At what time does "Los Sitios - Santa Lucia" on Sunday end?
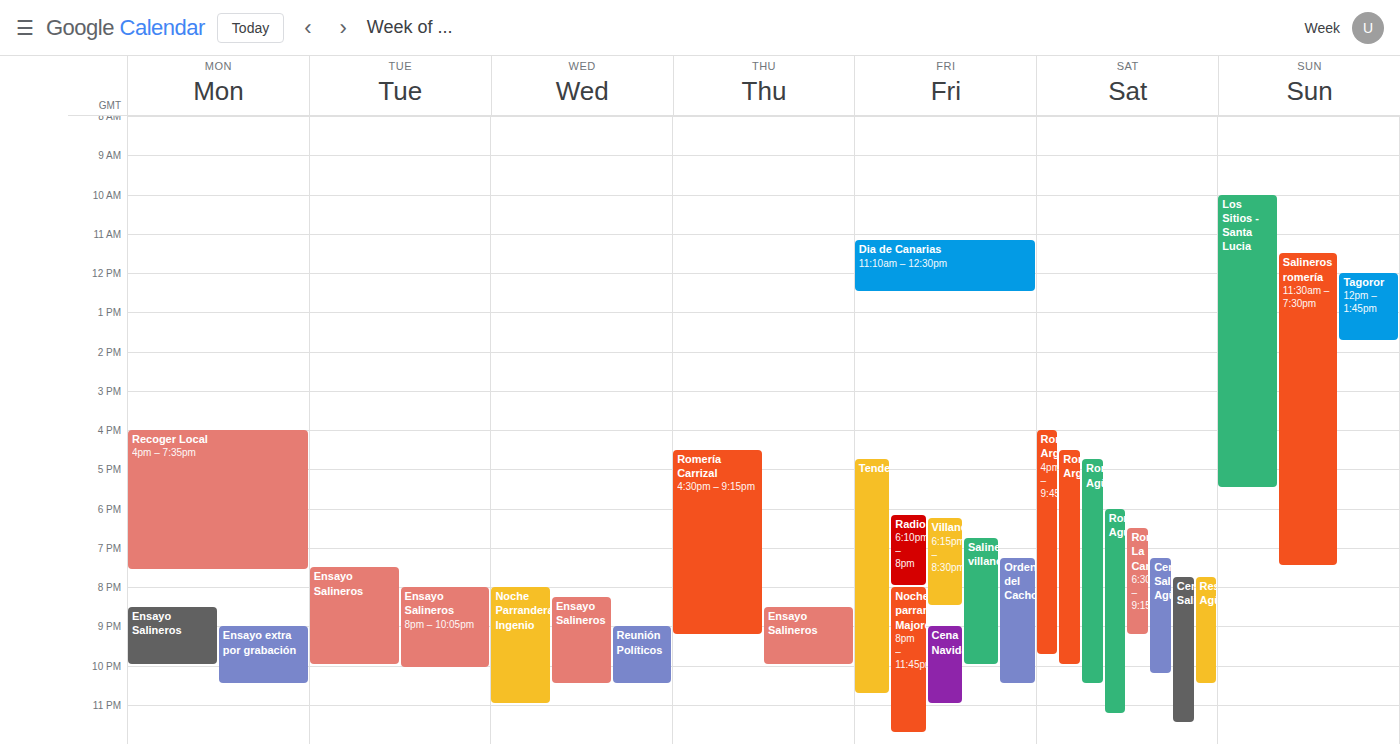
5:30 PM